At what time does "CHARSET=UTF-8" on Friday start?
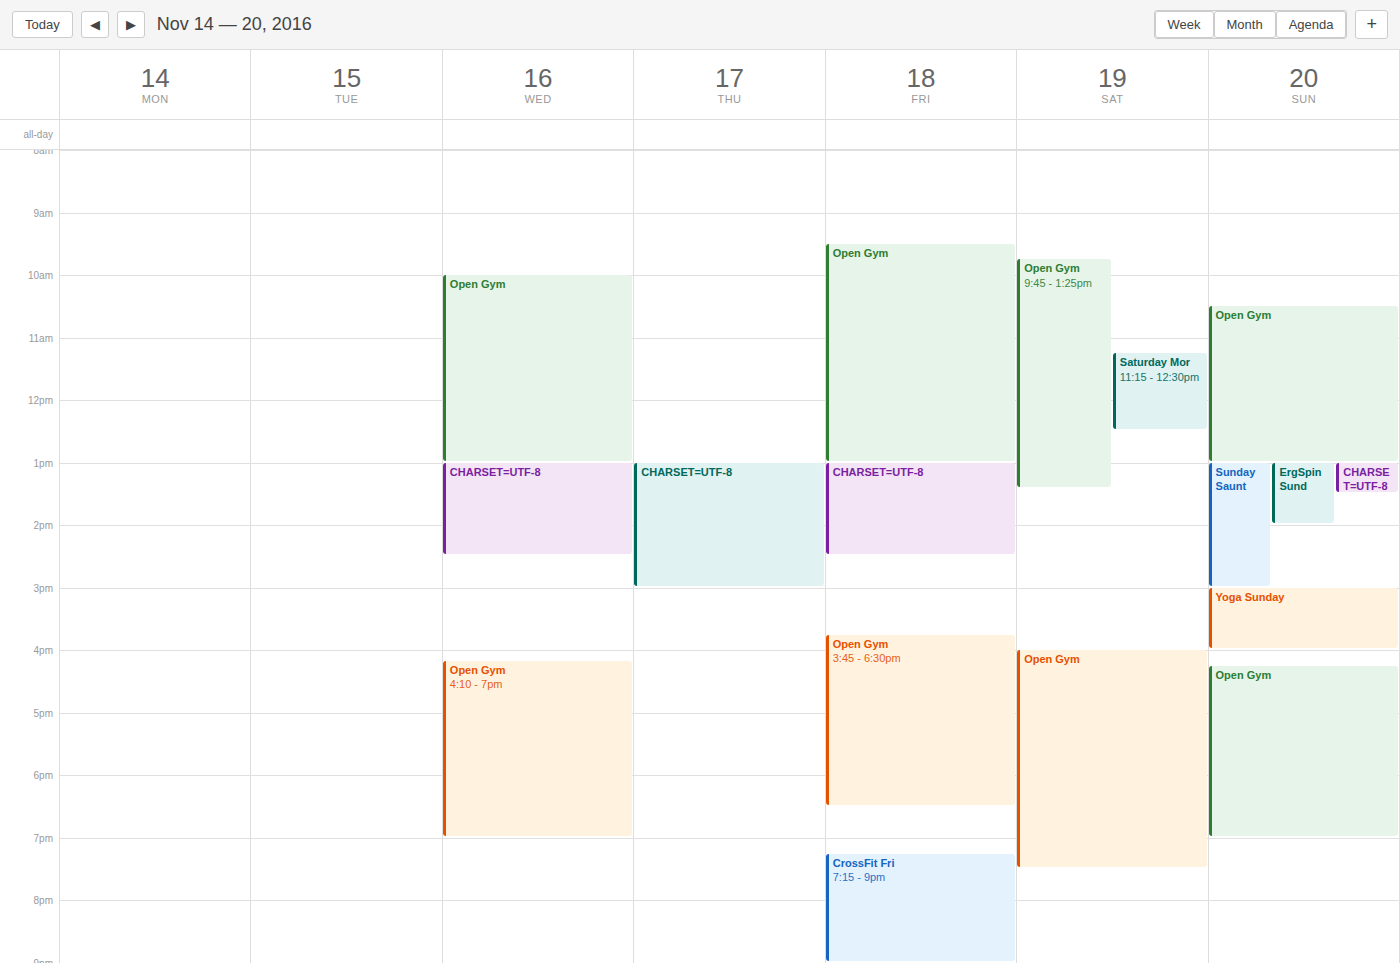
13:00